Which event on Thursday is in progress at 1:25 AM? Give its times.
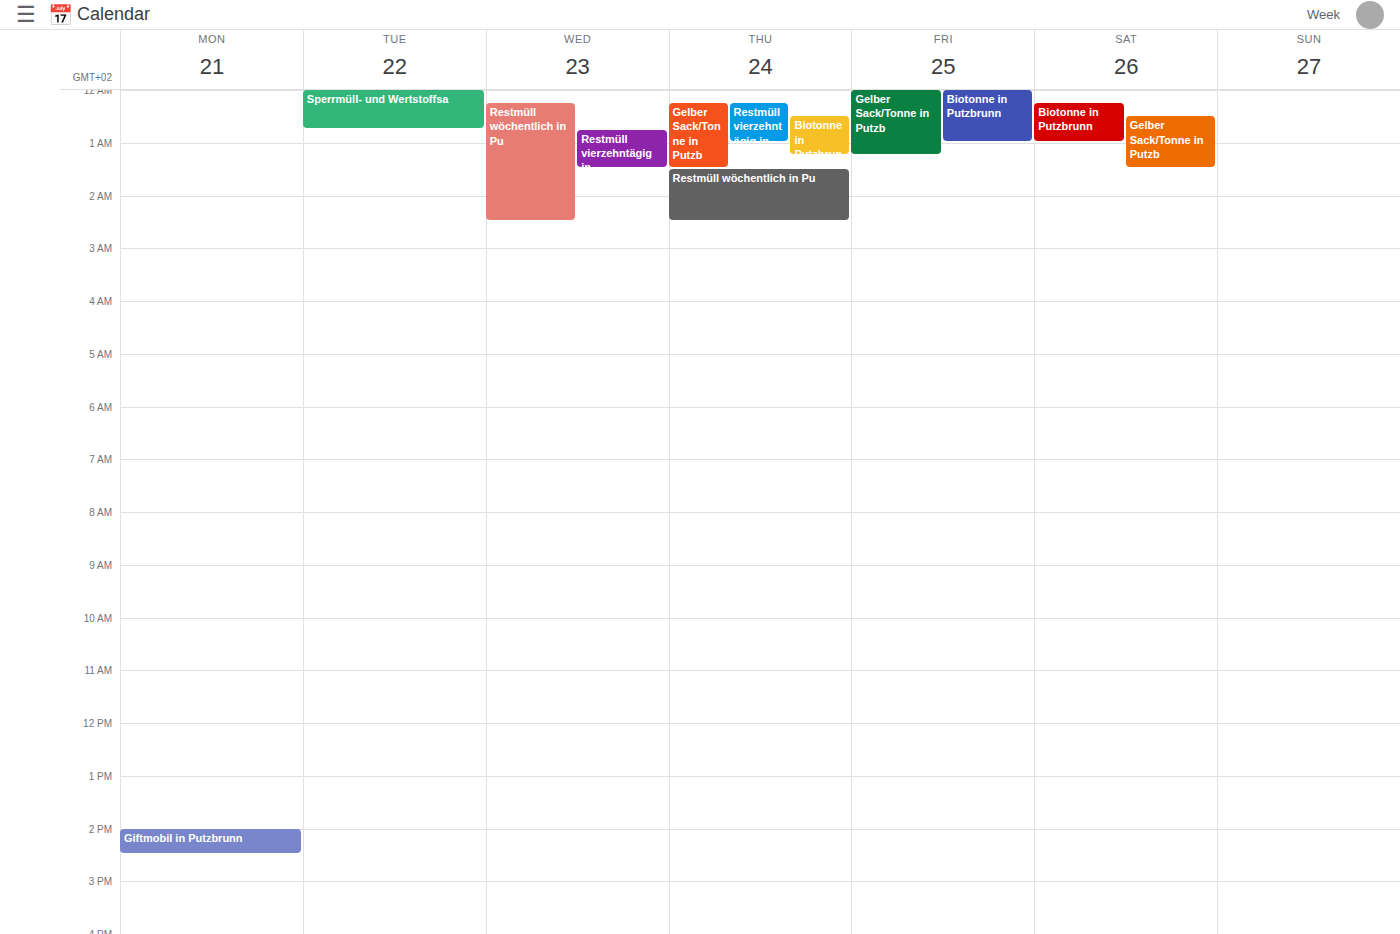
"Gelber Sack/Tonne in Putzb", 12:15 AM to 1:30 AM